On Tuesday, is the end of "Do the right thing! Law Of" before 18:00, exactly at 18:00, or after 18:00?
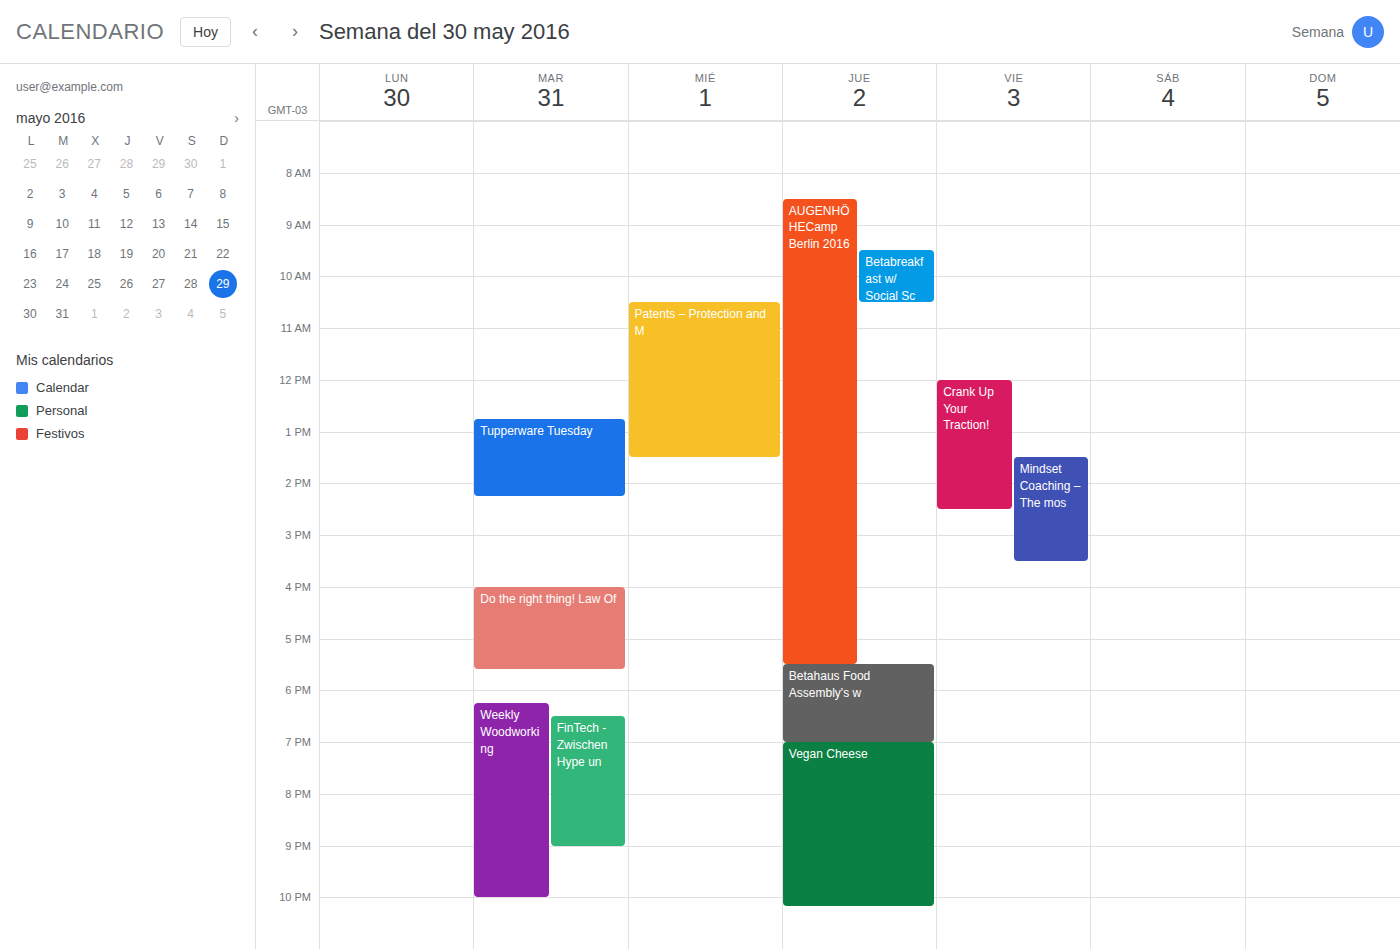
17:35 -- before 18:00, 25 minutes above the 18:00 line.